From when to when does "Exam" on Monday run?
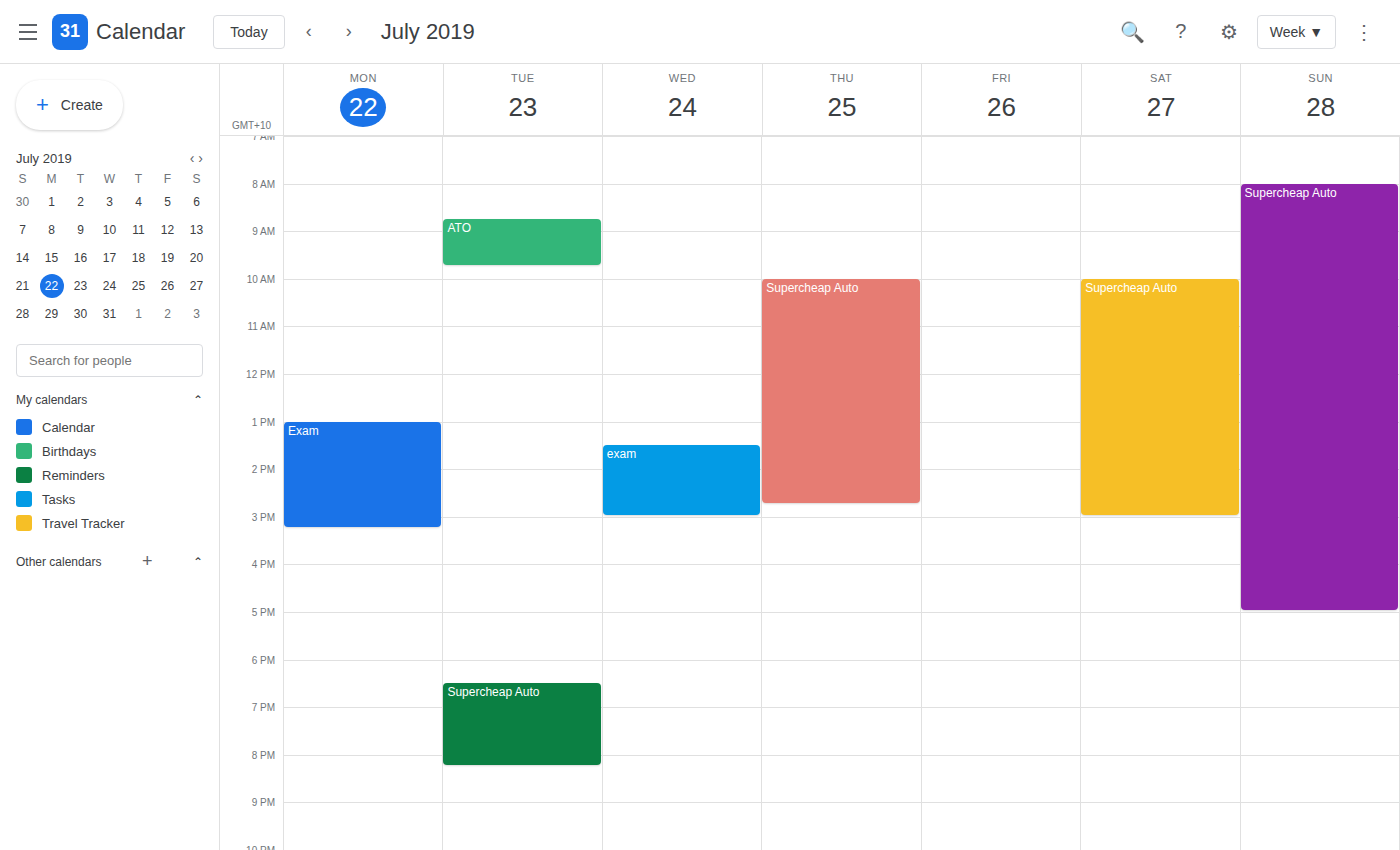
1:00 PM to 3:15 PM